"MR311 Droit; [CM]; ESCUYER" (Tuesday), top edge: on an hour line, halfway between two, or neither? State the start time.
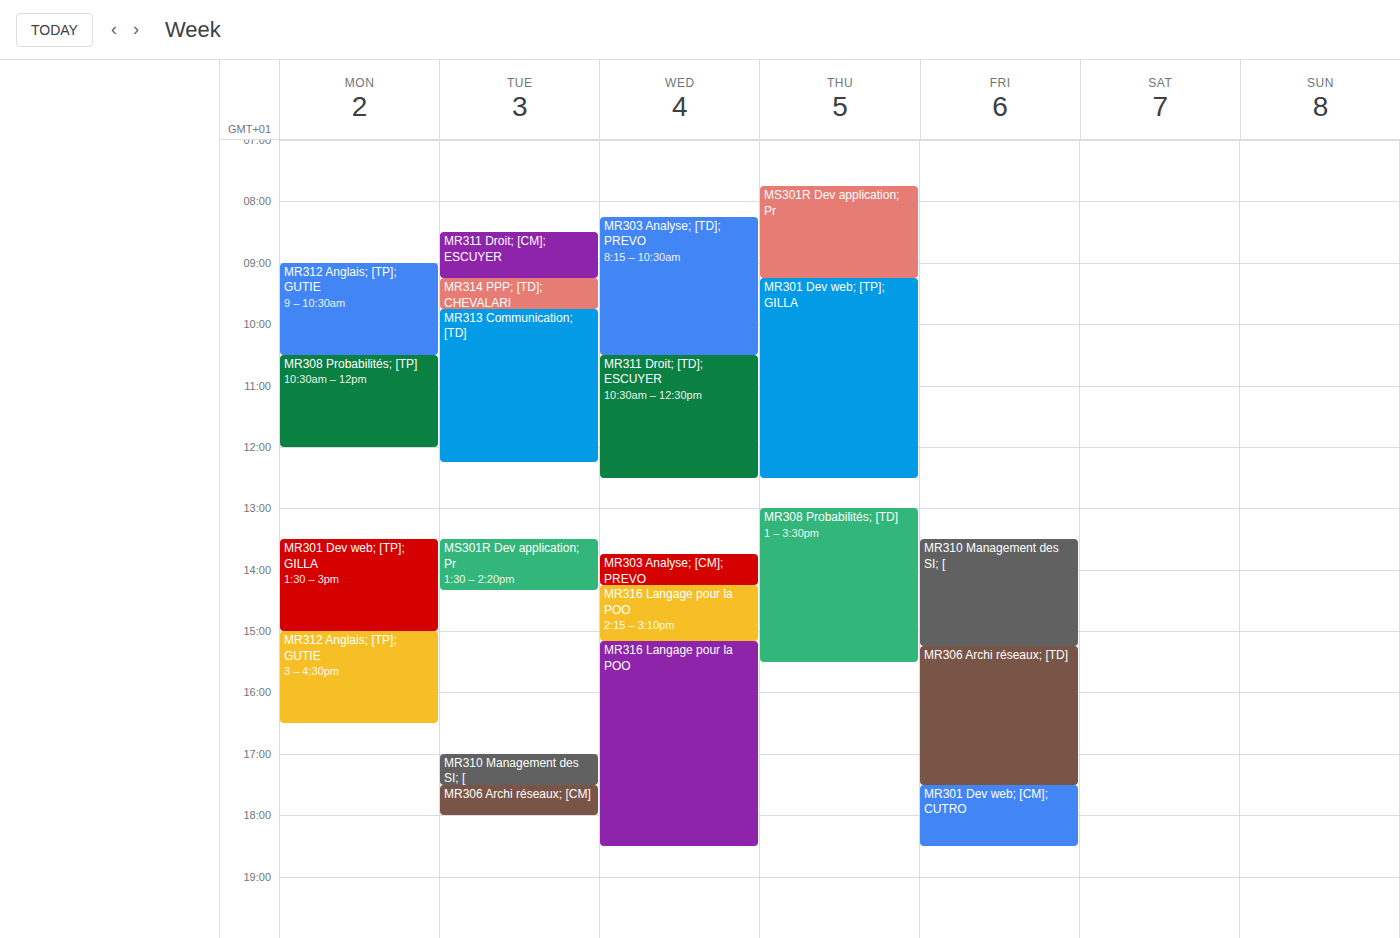
8:30 AM -- halfway between the 8 AM and 9 AM lines.